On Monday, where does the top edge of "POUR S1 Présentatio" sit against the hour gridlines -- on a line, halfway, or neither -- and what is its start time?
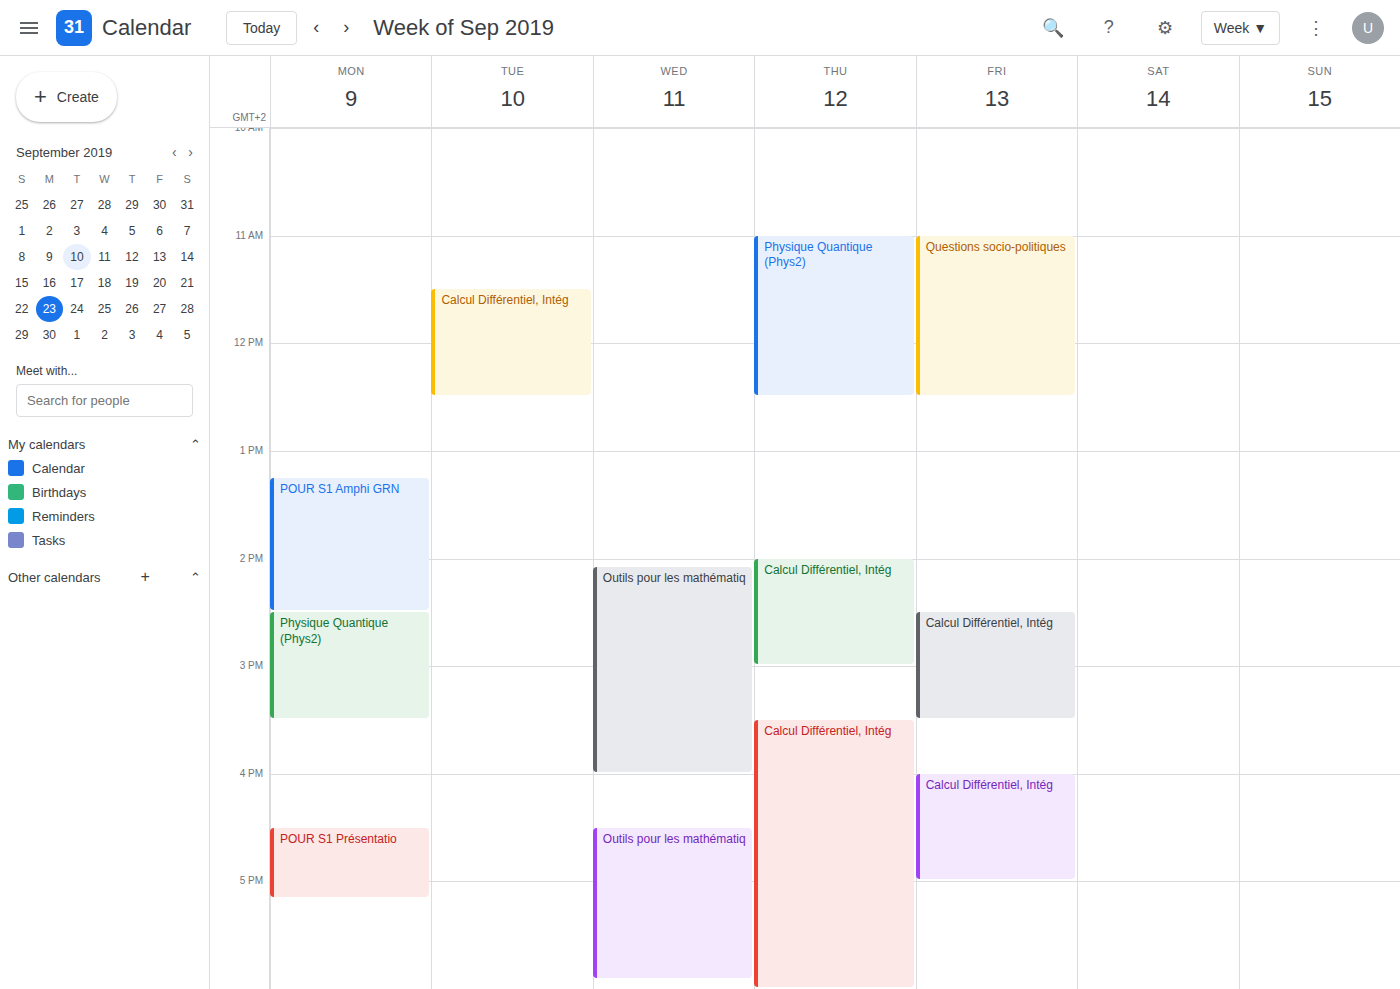
4:30 PM -- halfway between the 4 PM and 5 PM lines.